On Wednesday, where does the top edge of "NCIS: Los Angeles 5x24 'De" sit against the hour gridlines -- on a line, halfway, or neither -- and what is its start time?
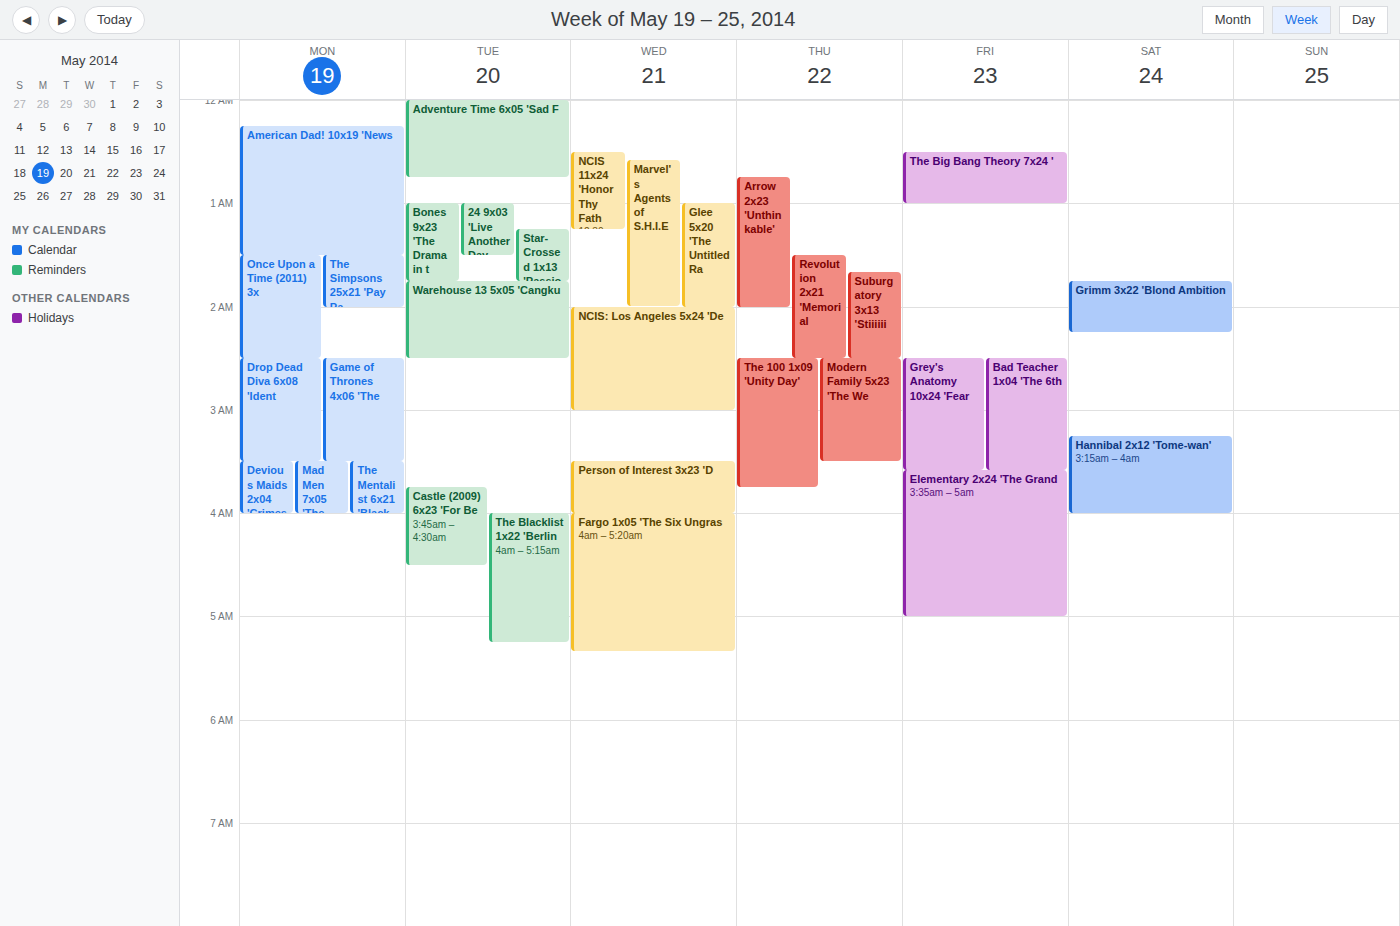
2:00 AM -- exactly on the 2 AM line.